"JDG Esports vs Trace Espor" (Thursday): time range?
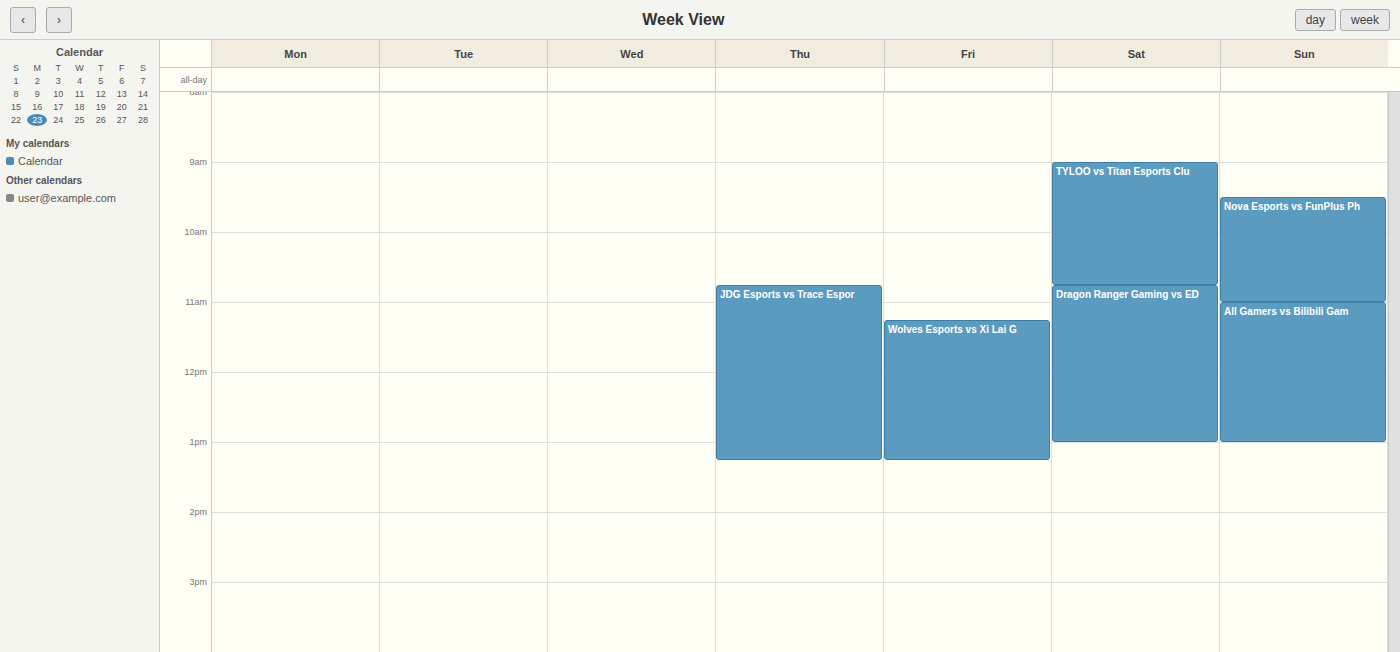
10:45 AM to 1:15 PM